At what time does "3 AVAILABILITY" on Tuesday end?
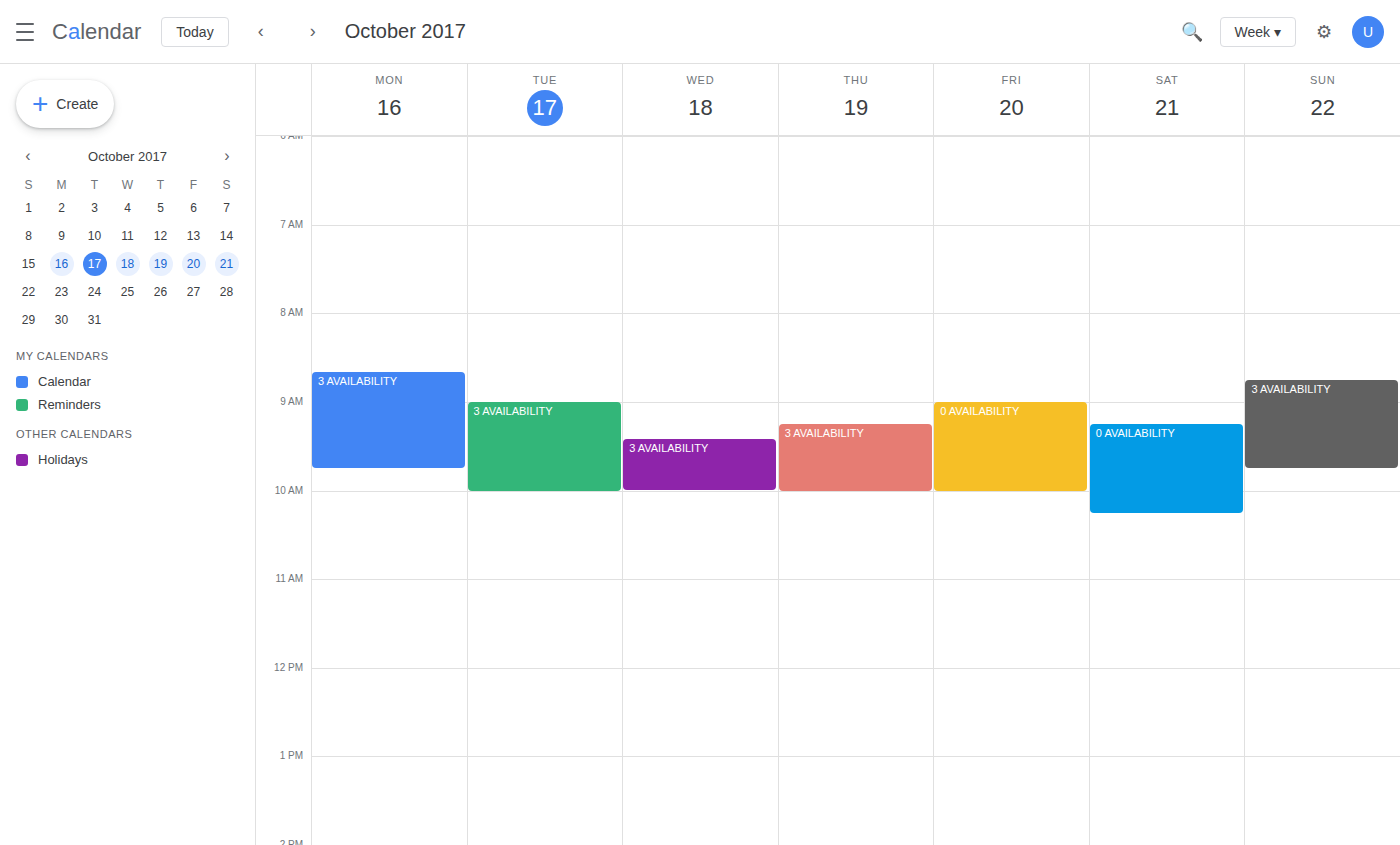
10:00 AM